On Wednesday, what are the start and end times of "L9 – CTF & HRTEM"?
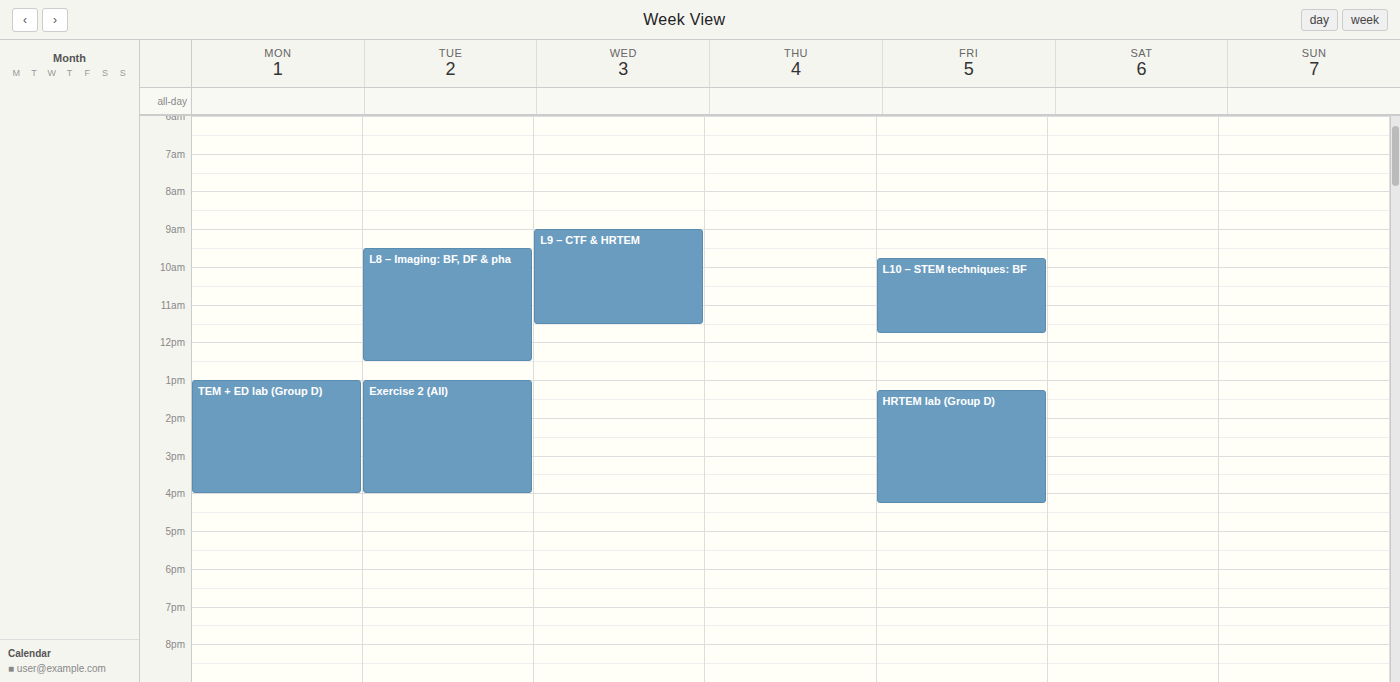
9:00 AM to 11:30 AM